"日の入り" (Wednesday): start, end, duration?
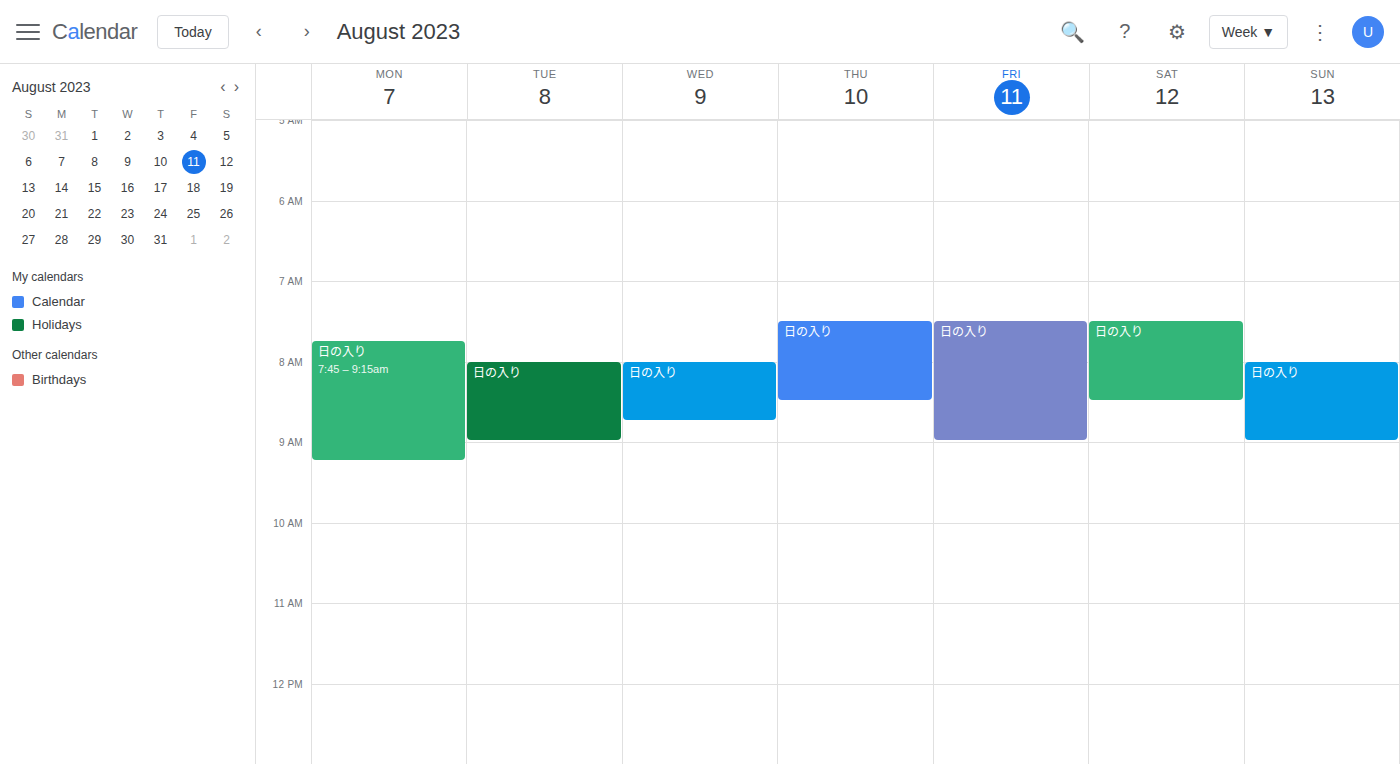
8:00 AM to 8:45 AM, 45 minutes